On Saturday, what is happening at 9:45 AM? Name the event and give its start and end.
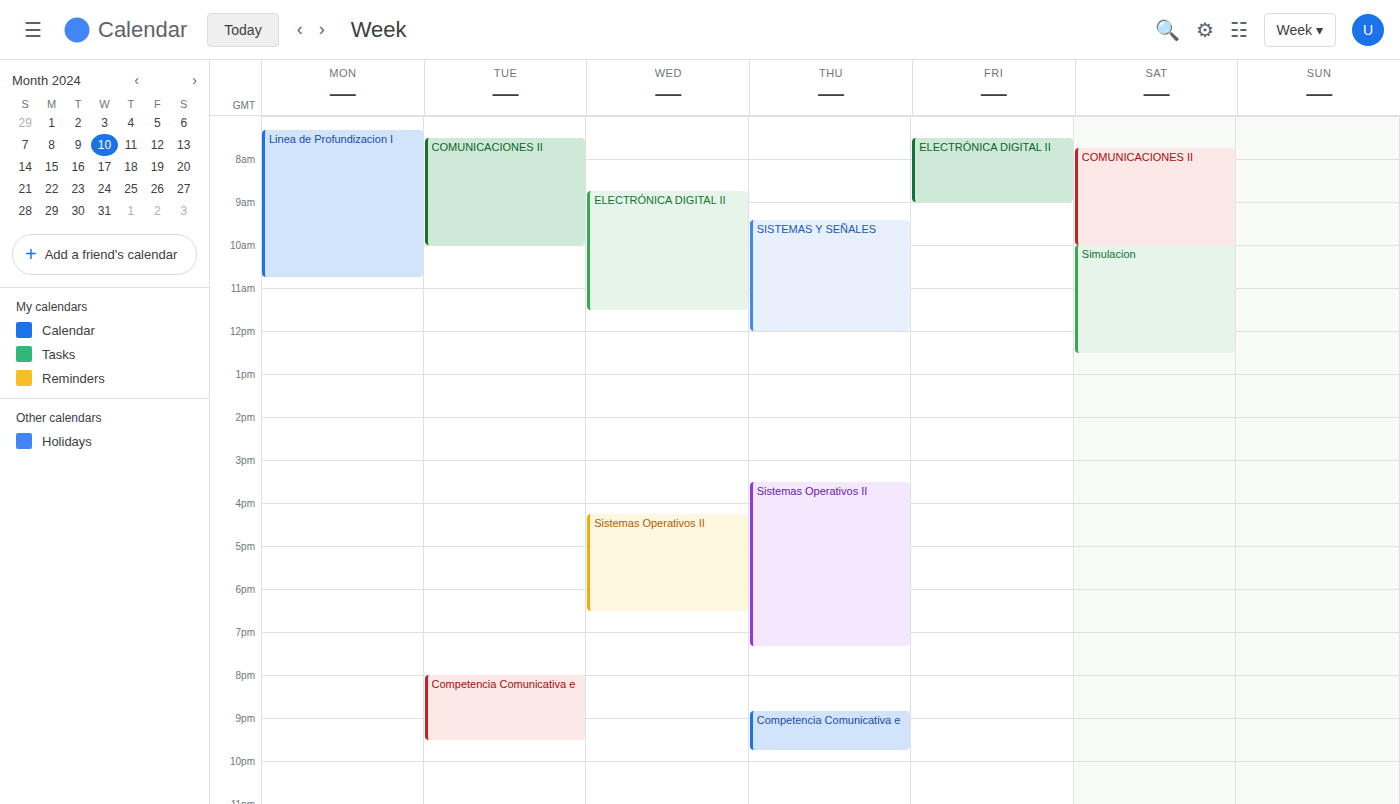
"COMUNICACIONES II", 7:45 AM to 10:00 AM